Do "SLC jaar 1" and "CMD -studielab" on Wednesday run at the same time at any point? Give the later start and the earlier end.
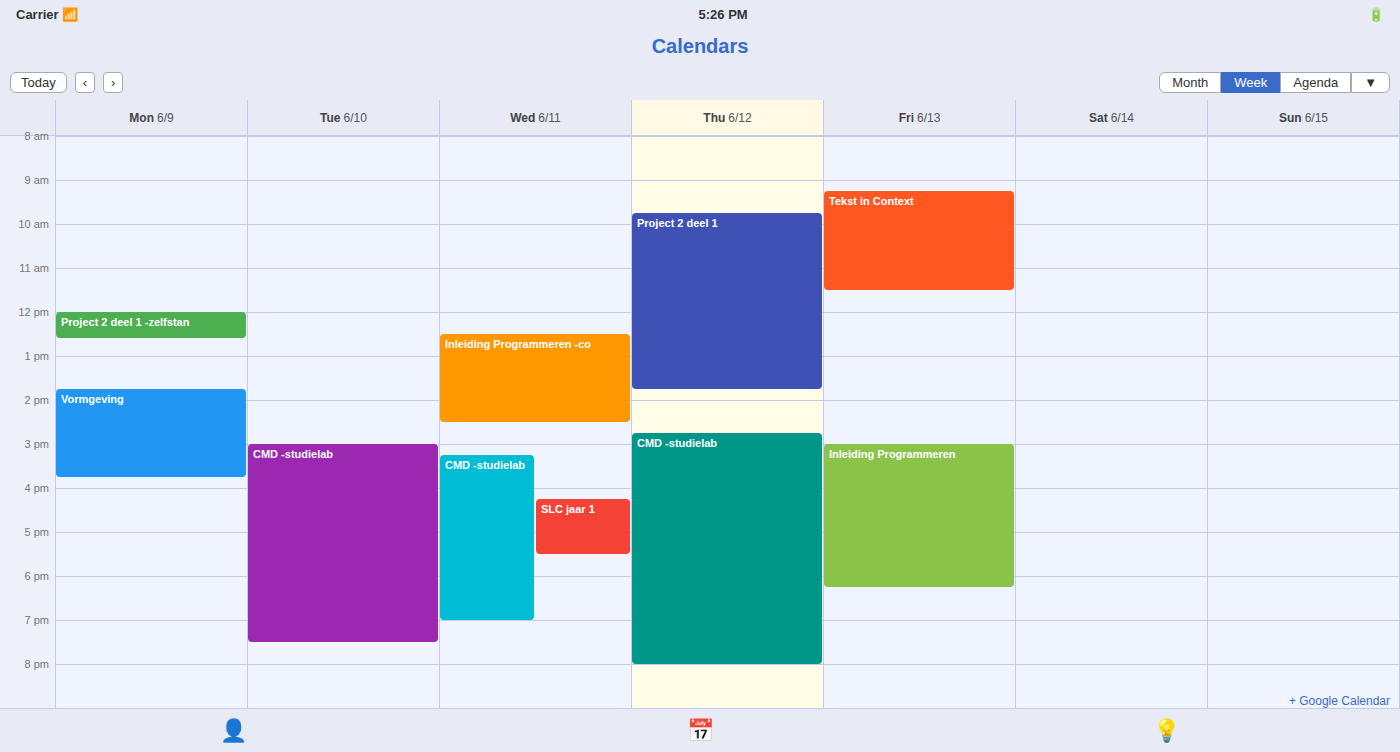
"SLC jaar 1" runs 4:15 PM to 5:30 PM, inside "CMD -studielab" -- they overlap.